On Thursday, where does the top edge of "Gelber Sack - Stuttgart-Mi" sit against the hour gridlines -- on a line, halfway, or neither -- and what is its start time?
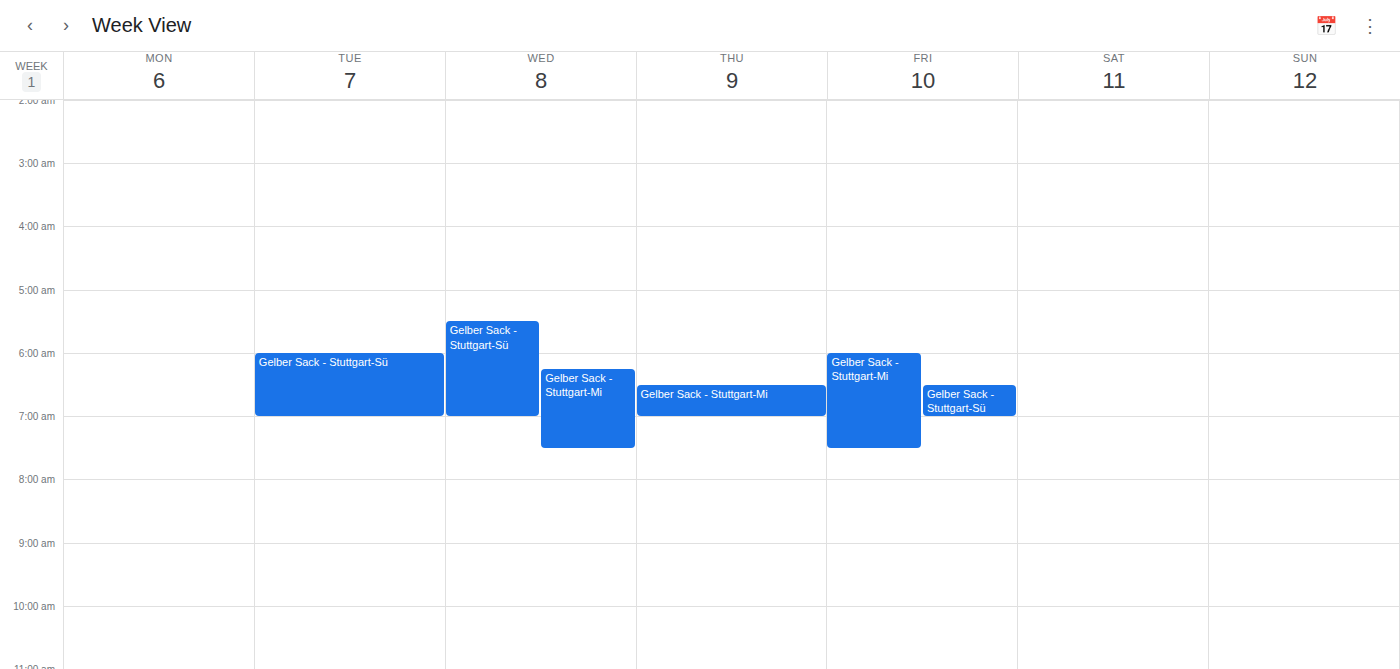
6:30 AM -- halfway between the 6 AM and 7 AM lines.